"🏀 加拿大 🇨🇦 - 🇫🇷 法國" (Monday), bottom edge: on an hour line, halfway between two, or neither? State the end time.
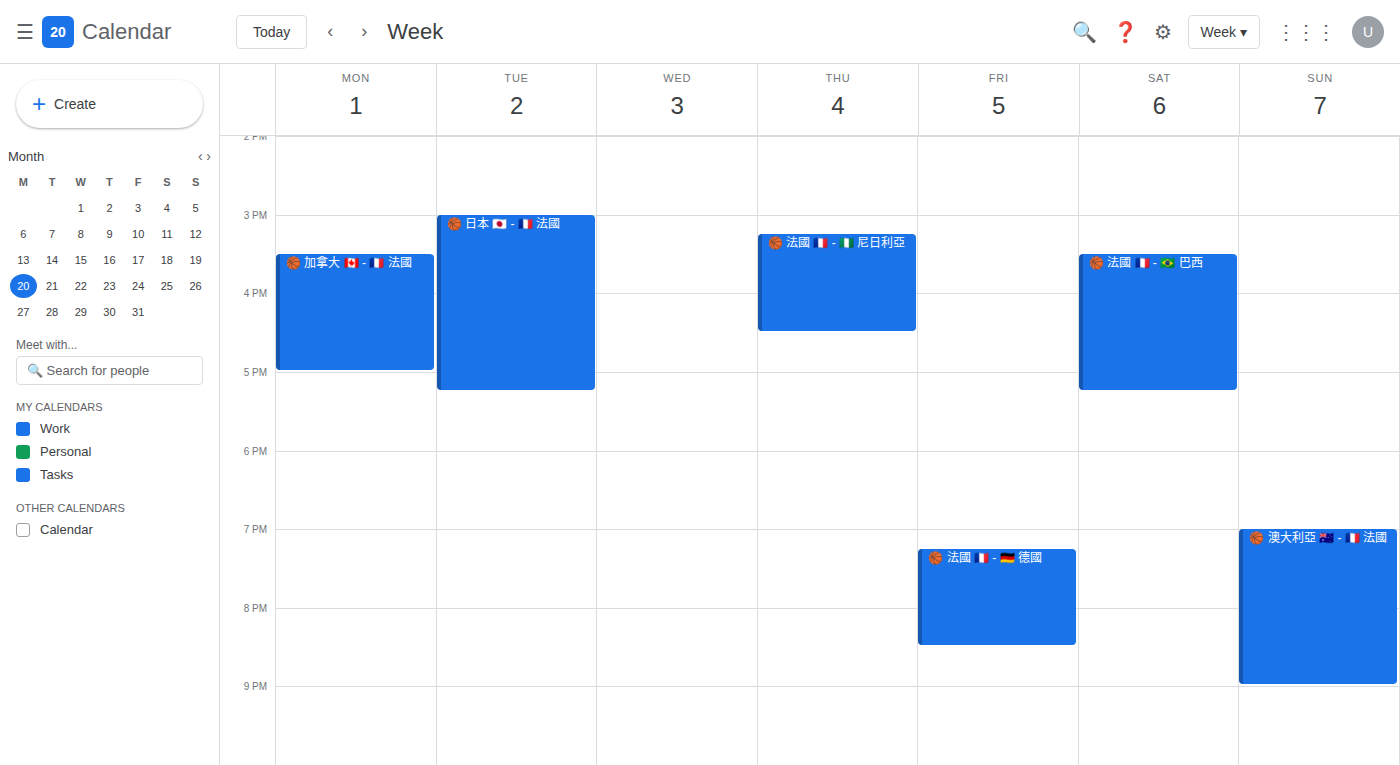
17:00 -- exactly on the 17:00 line.